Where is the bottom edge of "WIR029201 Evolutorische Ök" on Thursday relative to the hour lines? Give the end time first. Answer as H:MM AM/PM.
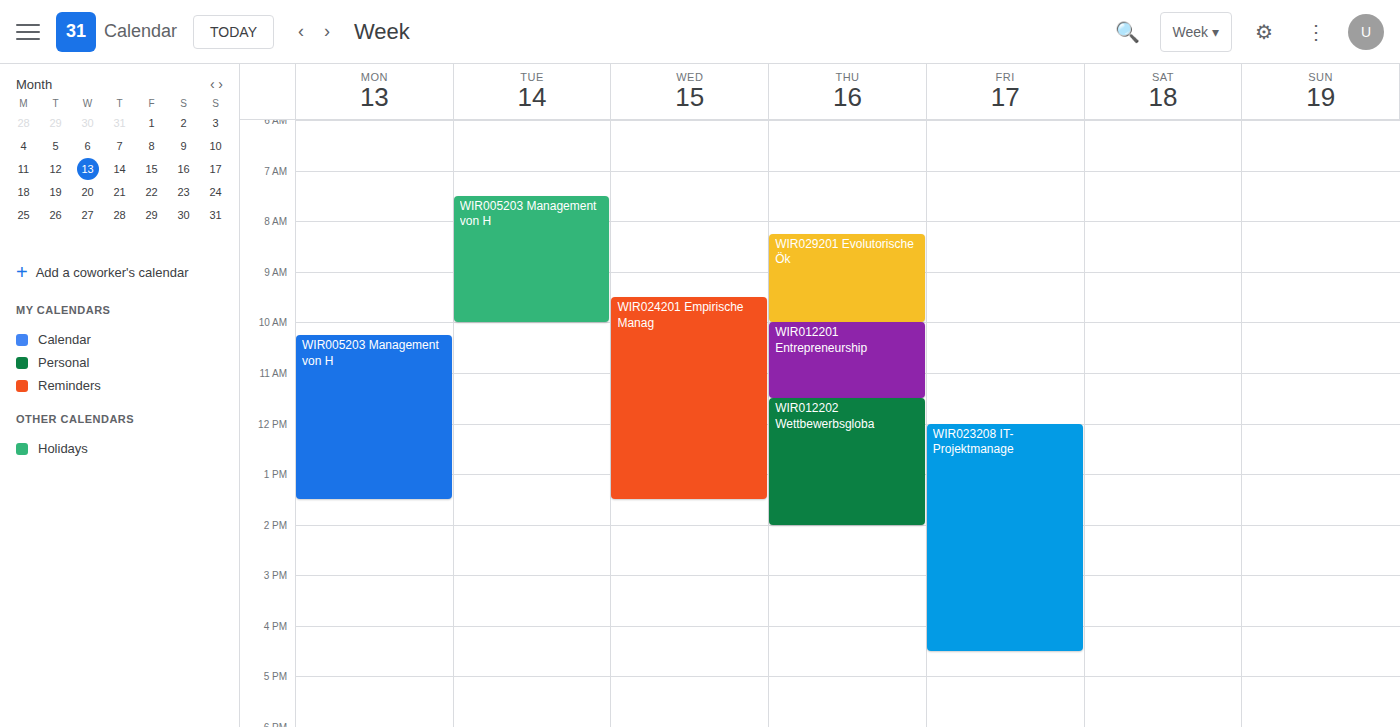
10:00 AM -- exactly on the 10 AM line.